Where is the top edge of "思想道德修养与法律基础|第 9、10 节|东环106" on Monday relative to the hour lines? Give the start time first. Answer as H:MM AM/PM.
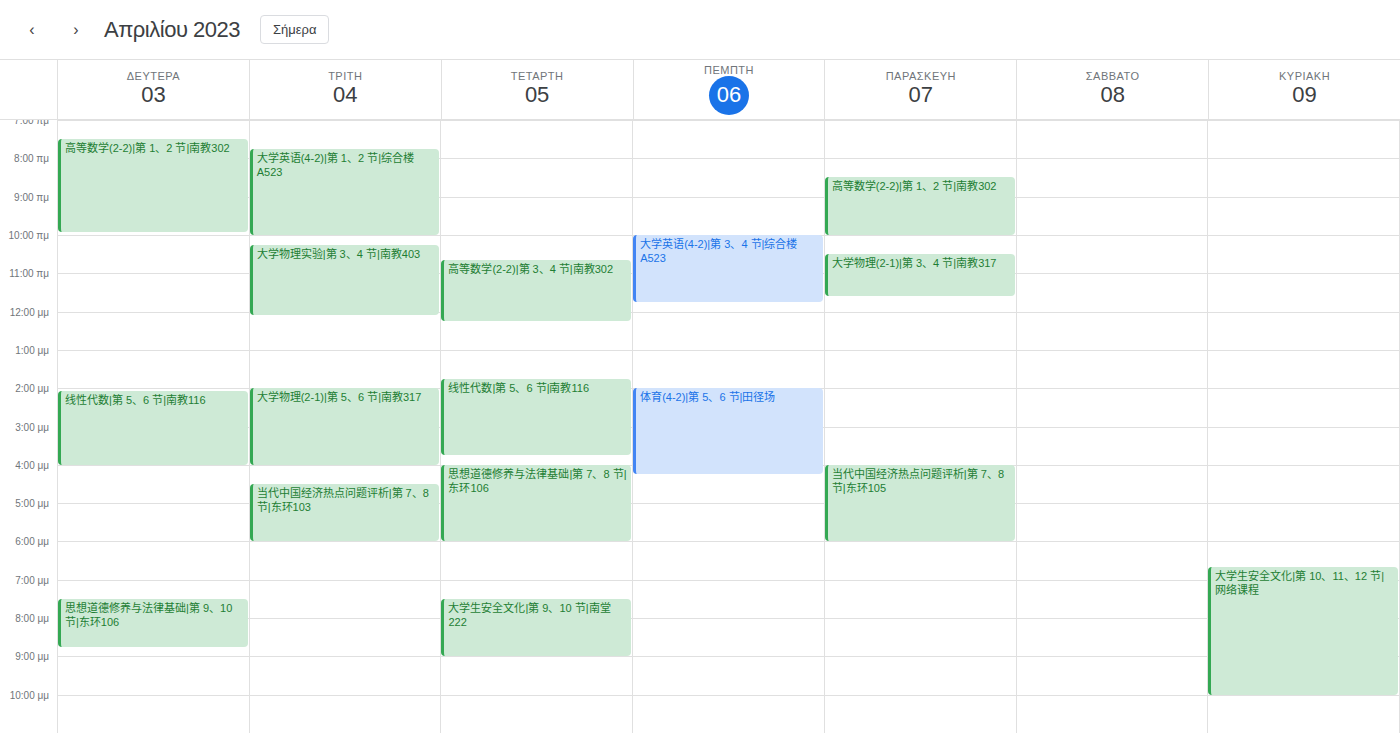
7:30 PM -- halfway between the 7 PM and 8 PM lines.